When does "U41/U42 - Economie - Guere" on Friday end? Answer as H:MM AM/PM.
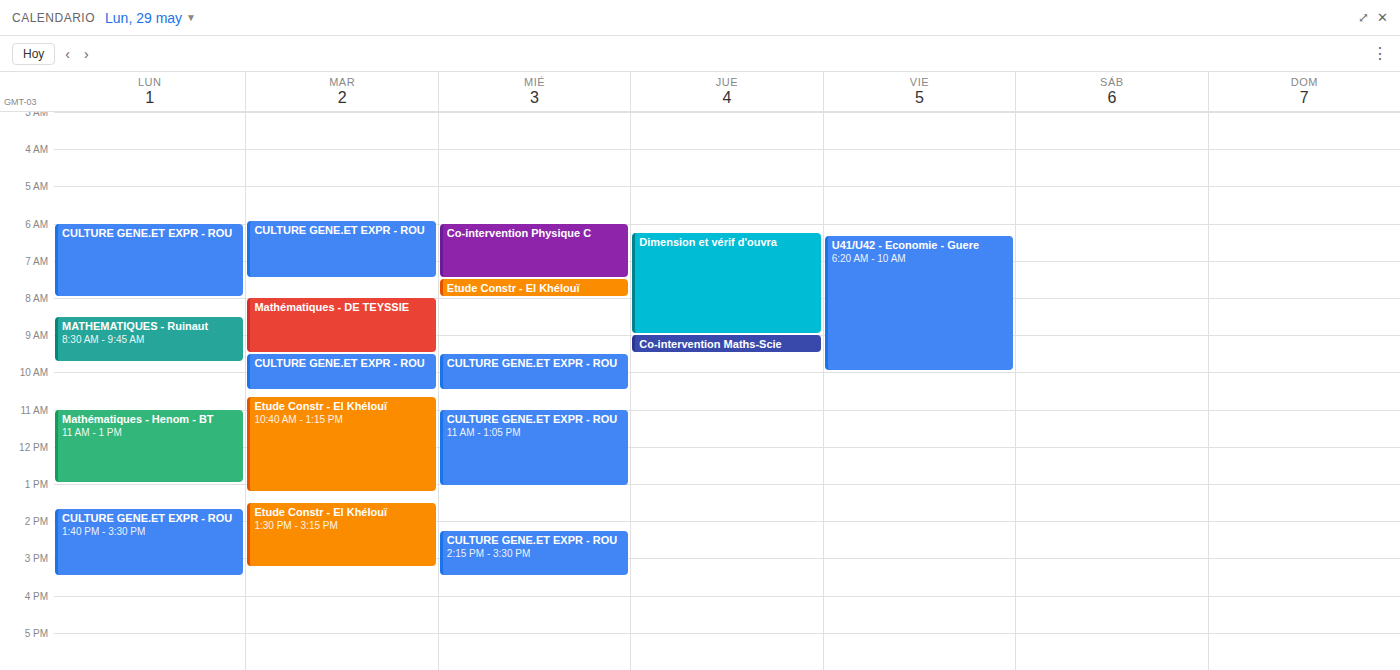
10:00 AM